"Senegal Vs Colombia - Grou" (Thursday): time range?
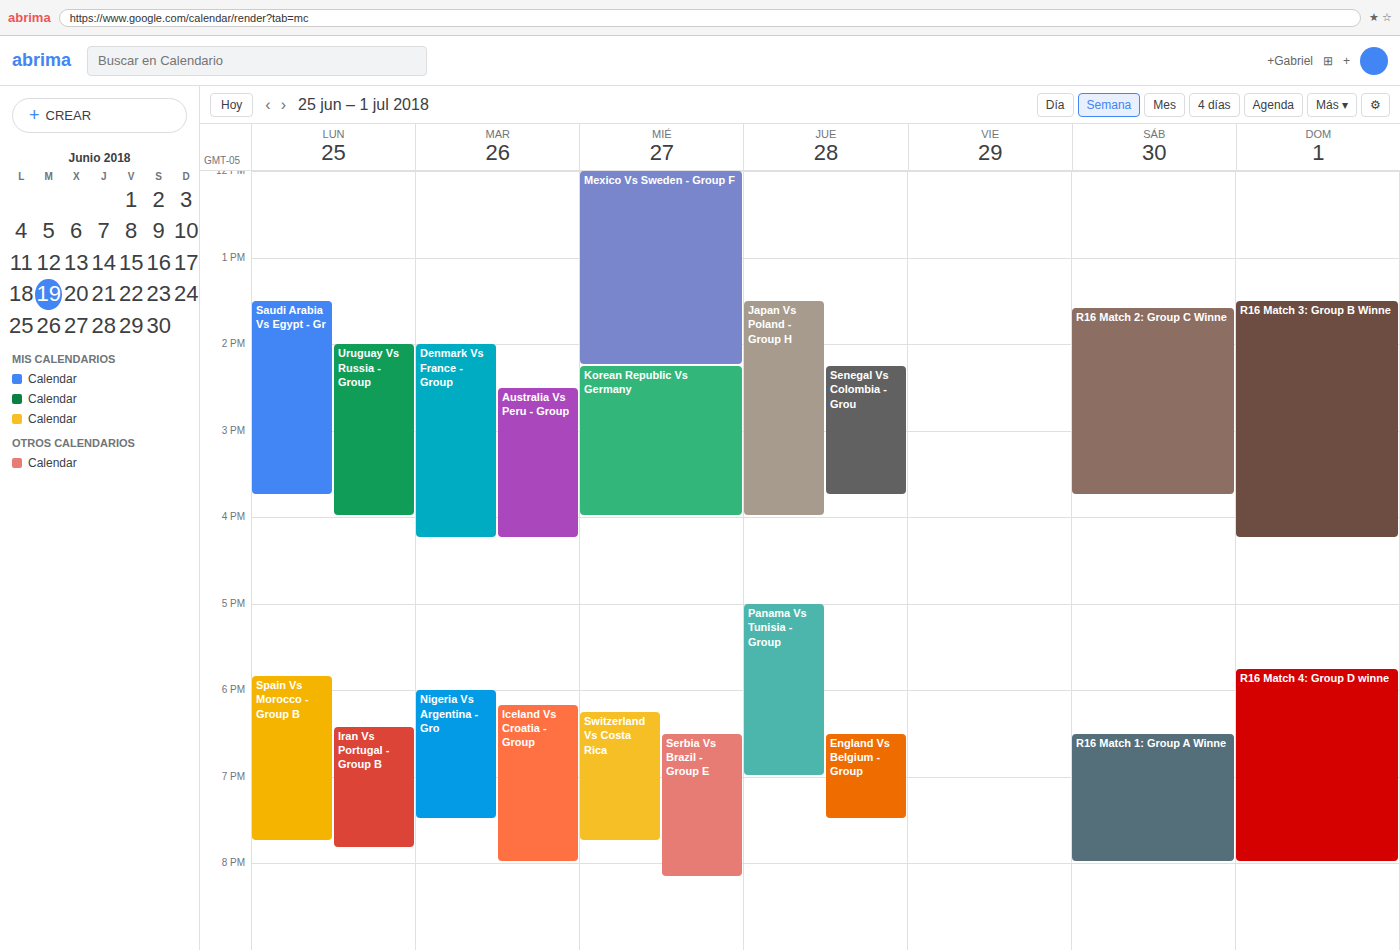
14:15 to 15:45